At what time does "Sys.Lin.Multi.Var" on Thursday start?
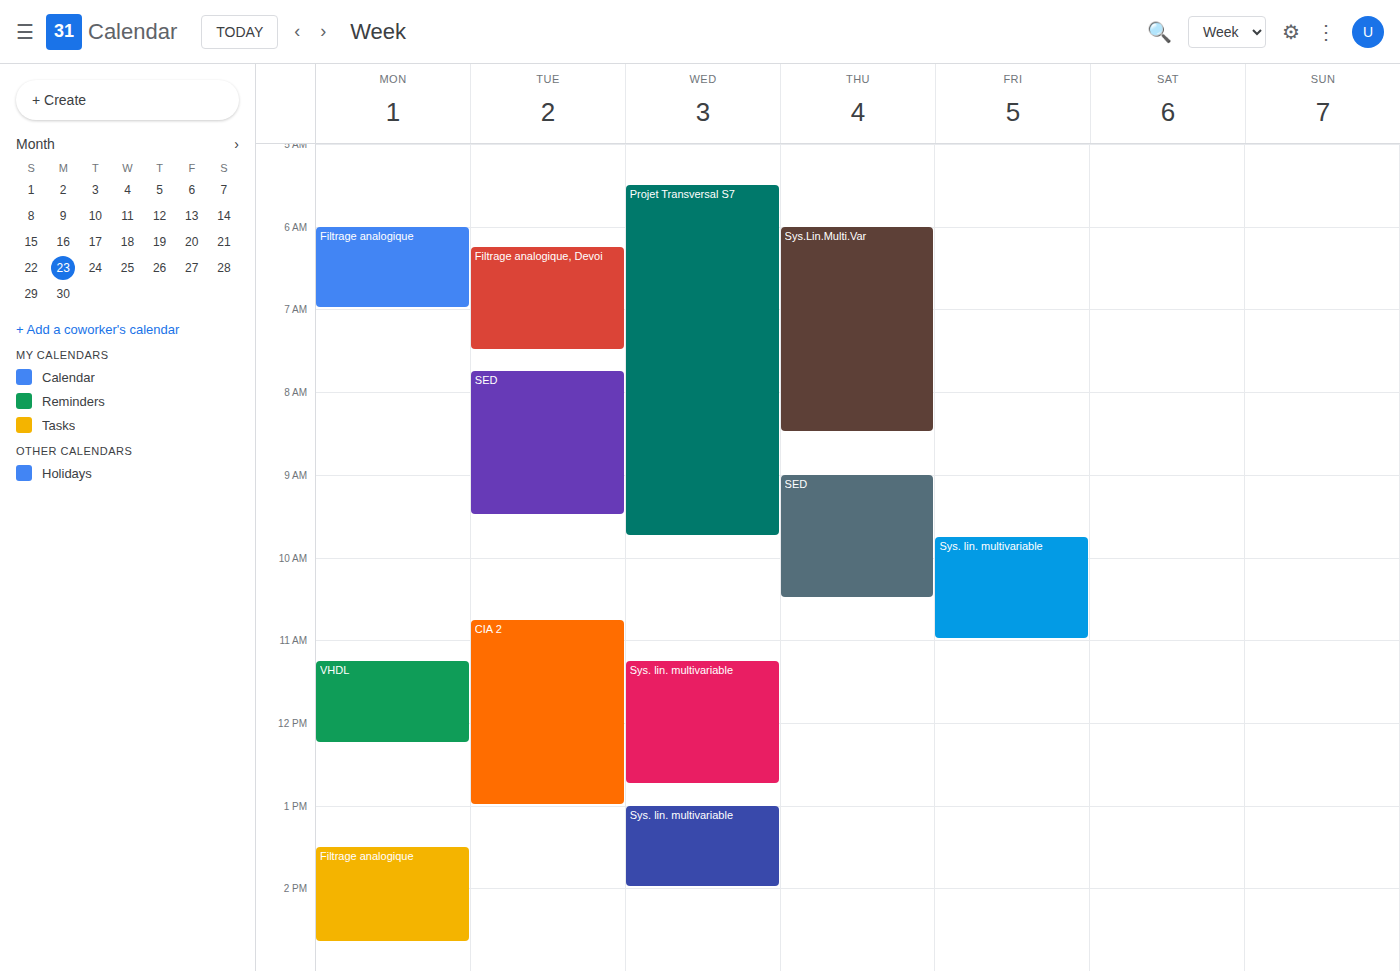
6:00 AM